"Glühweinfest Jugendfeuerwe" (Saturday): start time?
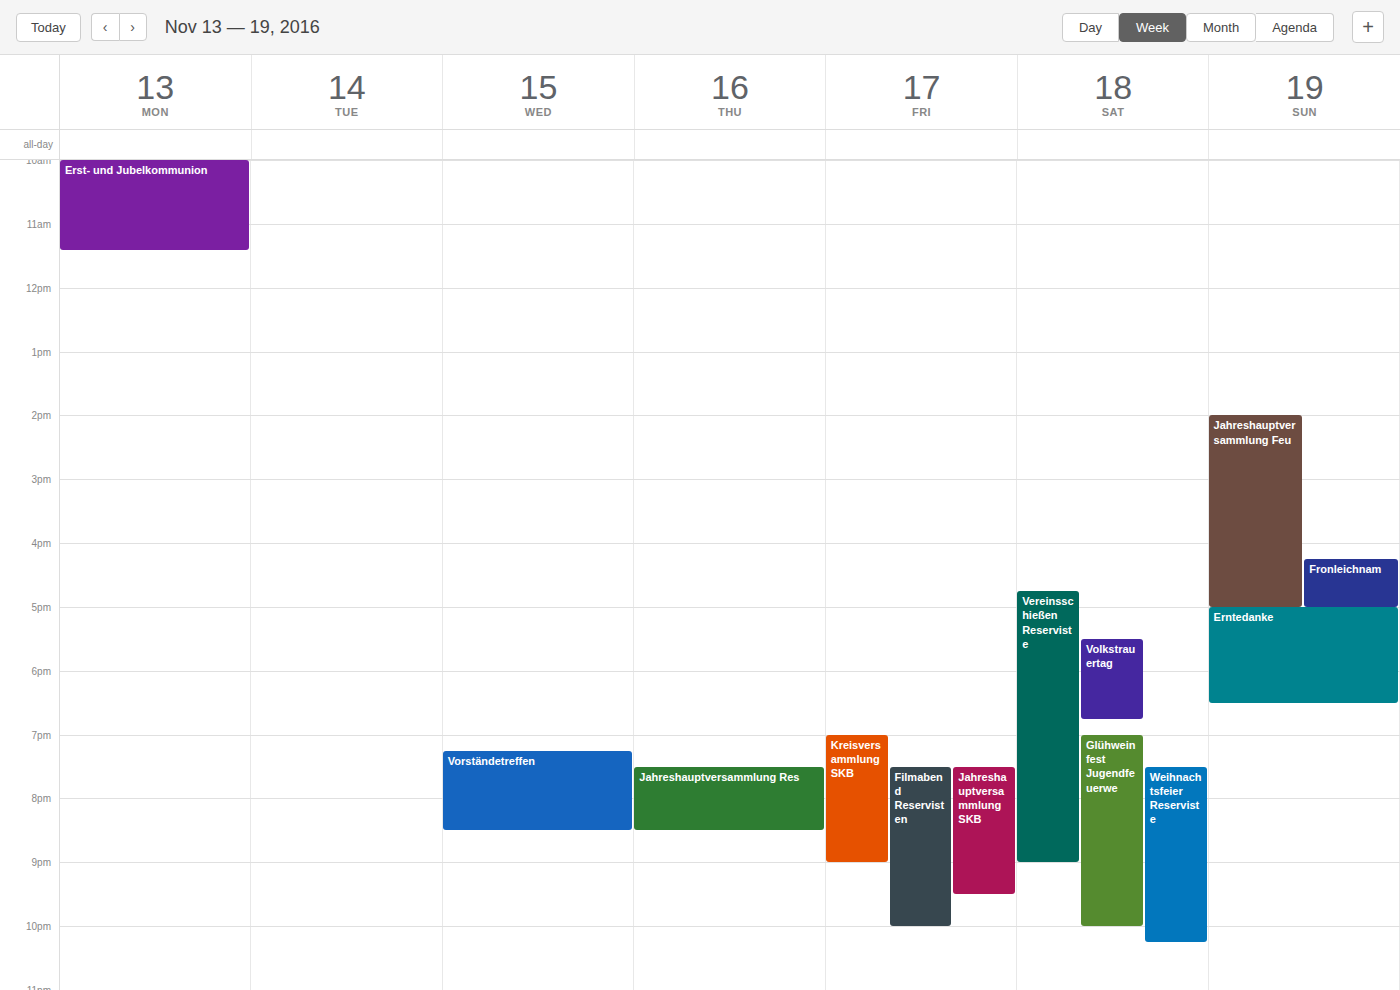
7:00 PM